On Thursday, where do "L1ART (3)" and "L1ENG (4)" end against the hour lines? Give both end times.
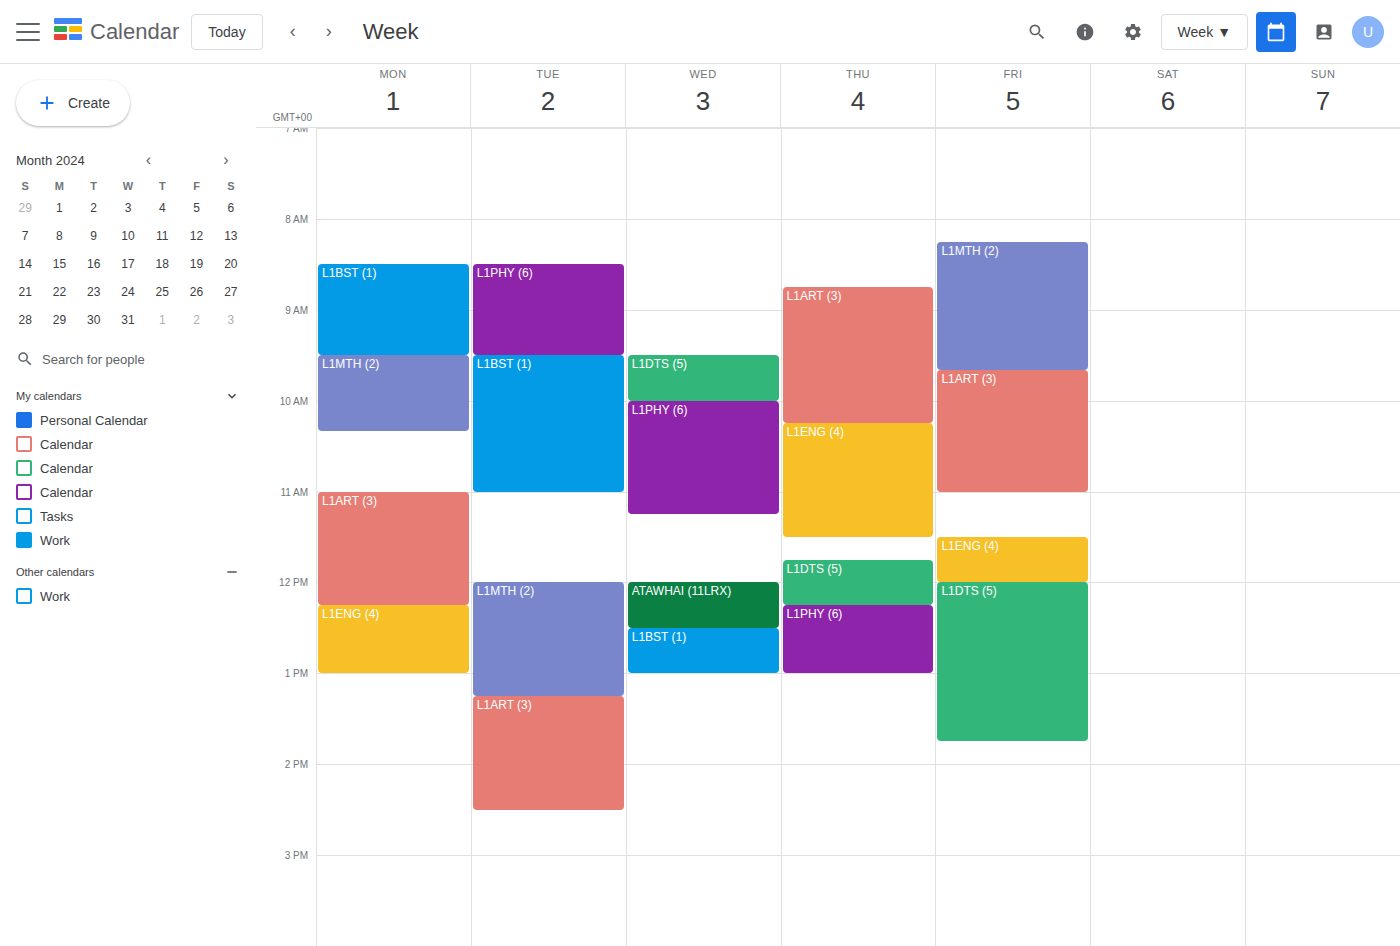
"L1ART (3)": 10:15 AM, neither: a quarter of the way from the 10 AM line to the 11 AM line. "L1ENG (4)": 11:30 AM, halfway between the 11 AM and 12 PM lines.